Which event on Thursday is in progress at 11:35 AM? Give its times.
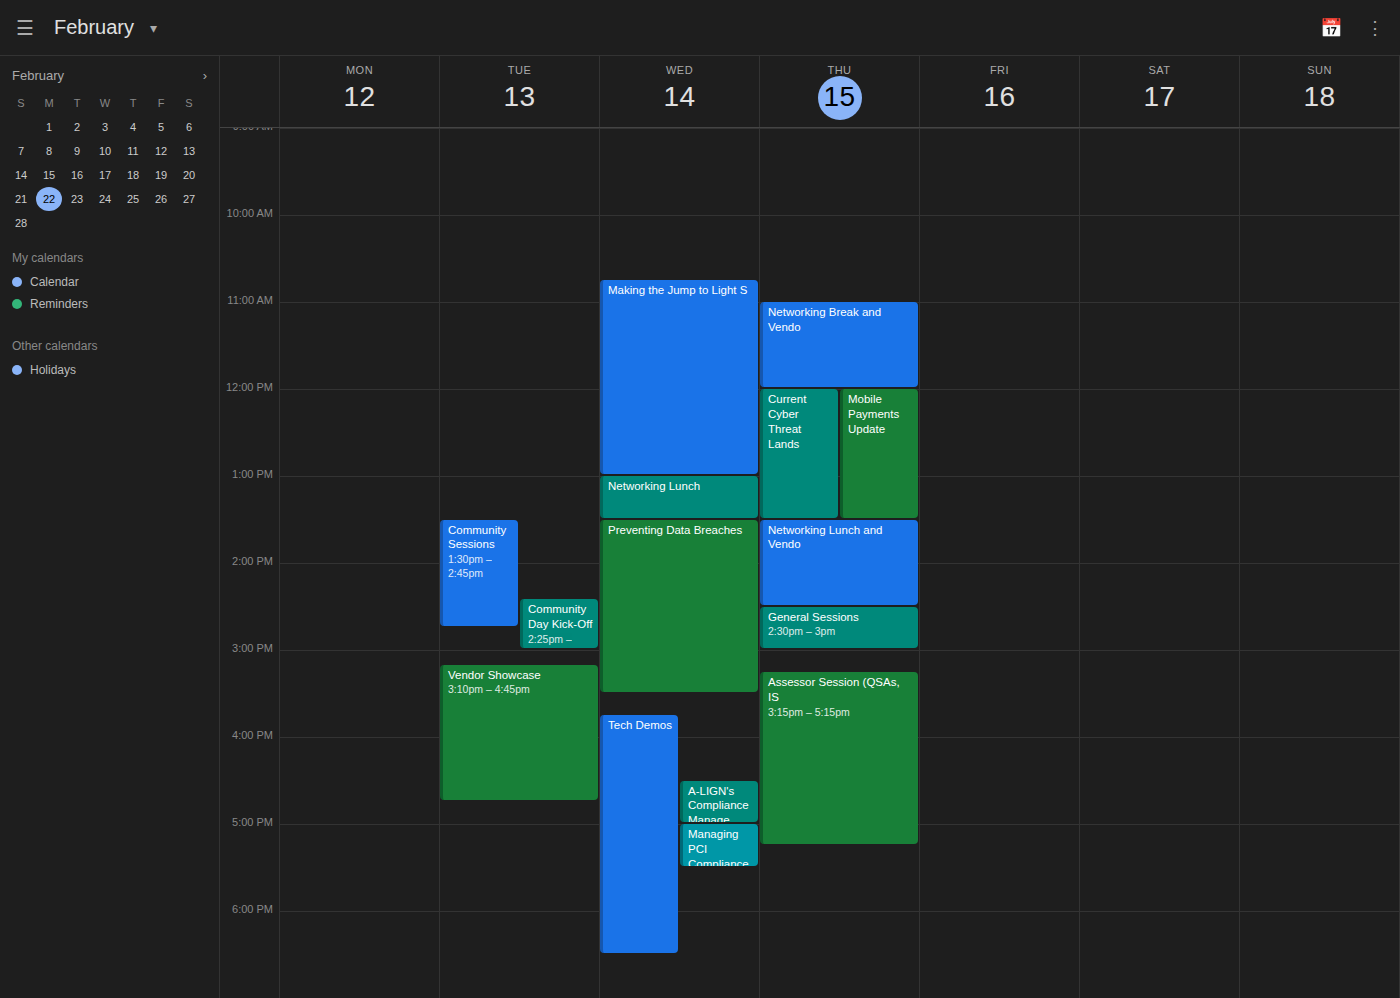
"Networking Break and Vendo", 11:00 AM to 12:00 PM